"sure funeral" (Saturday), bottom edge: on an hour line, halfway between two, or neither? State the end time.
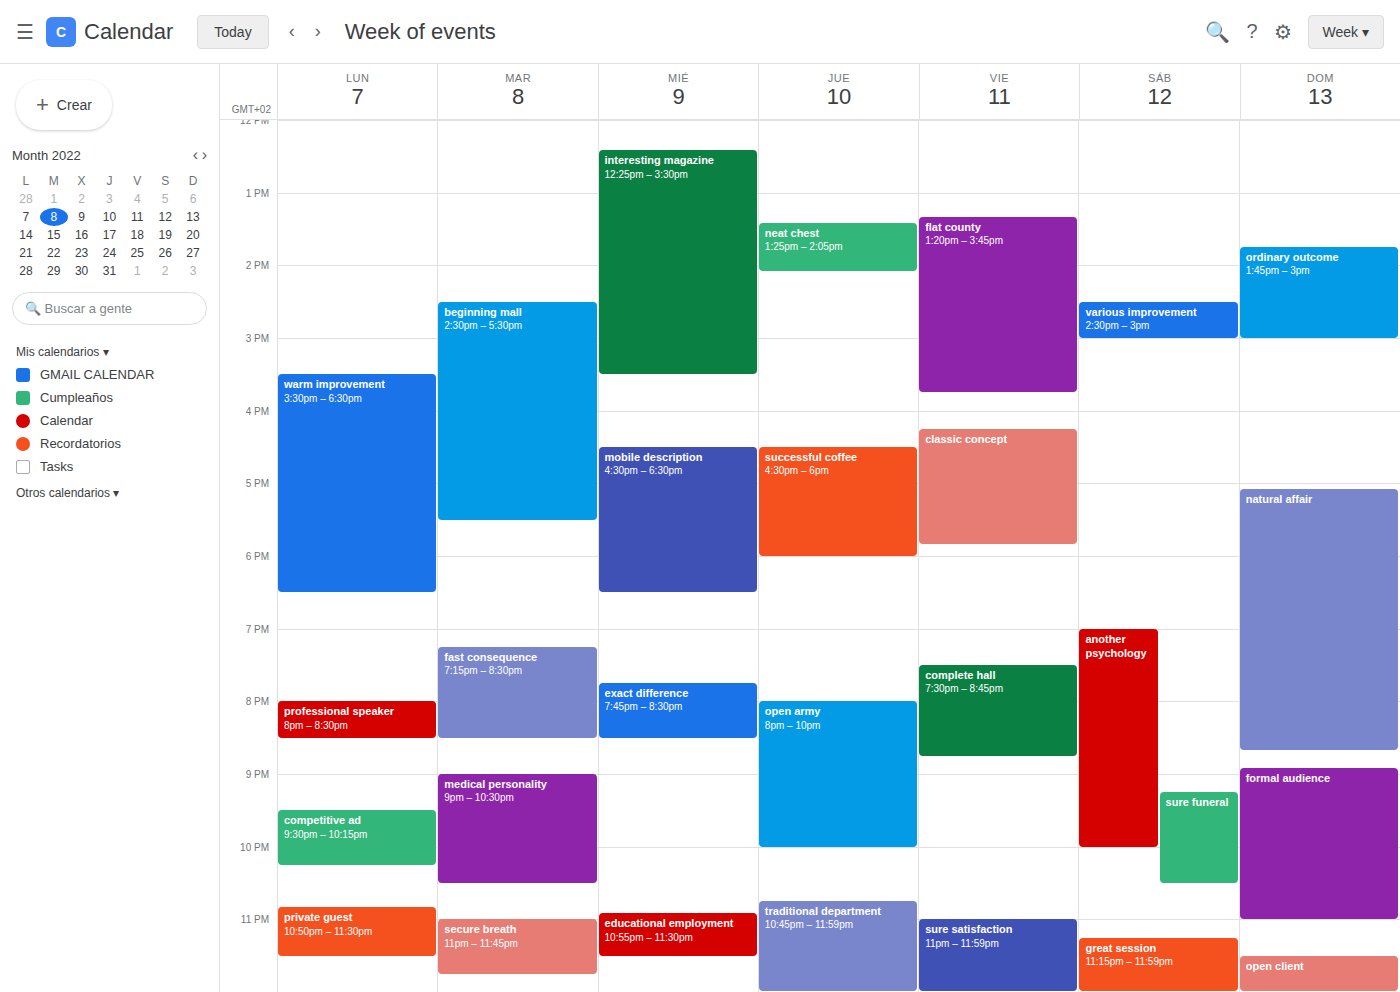
22:30 -- halfway between the 22:00 and 23:00 lines.